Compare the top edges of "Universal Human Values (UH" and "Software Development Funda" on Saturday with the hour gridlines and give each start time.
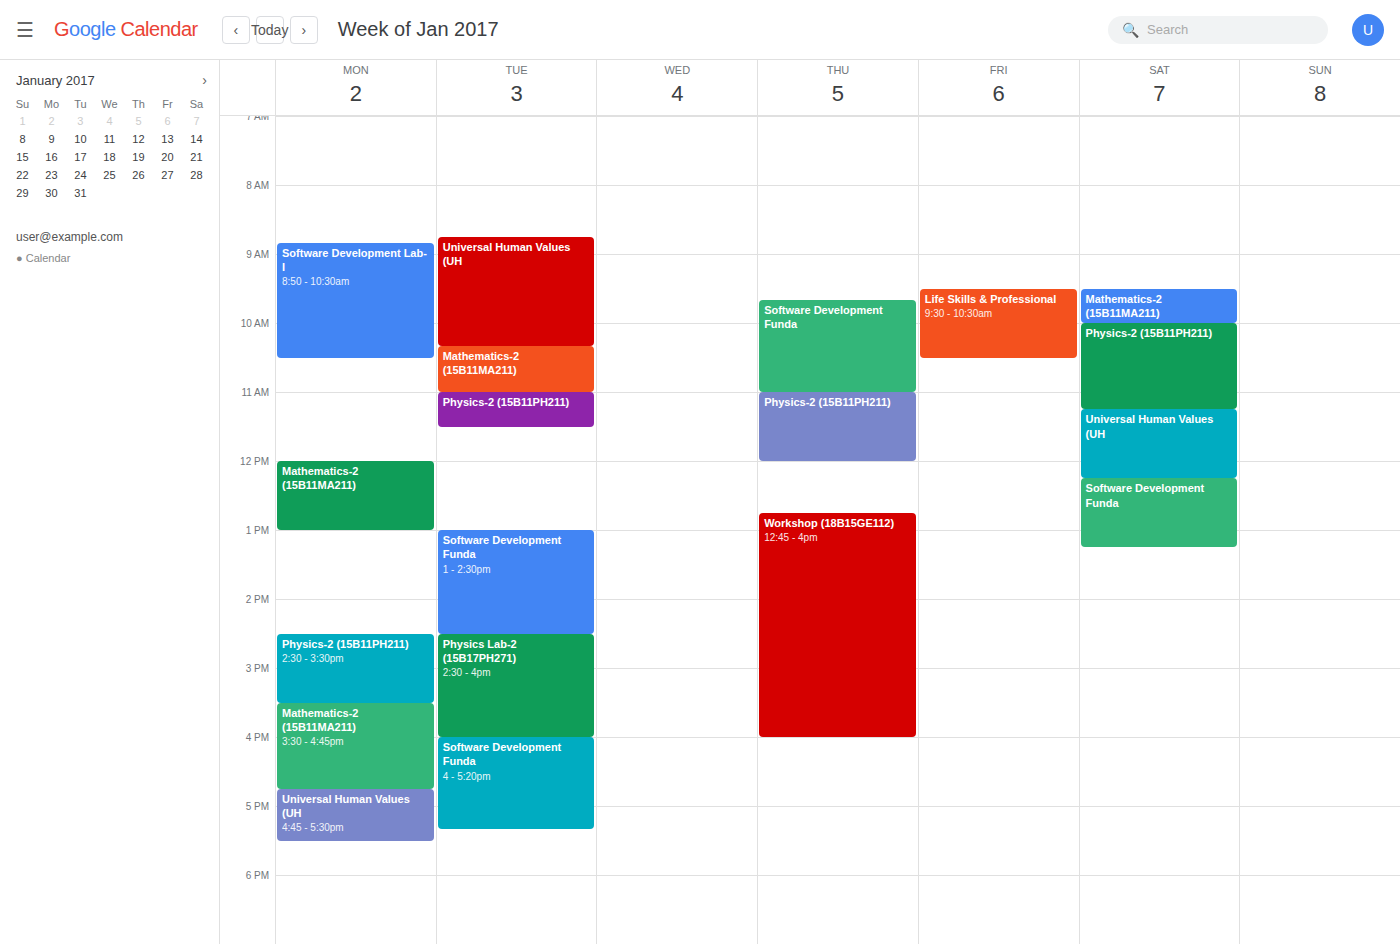
"Universal Human Values (UH": 11:15, neither: a quarter of the way from the 11:00 line to the 12:00 line. "Software Development Funda": 12:15, neither: a quarter of the way from the 12:00 line to the 13:00 line.